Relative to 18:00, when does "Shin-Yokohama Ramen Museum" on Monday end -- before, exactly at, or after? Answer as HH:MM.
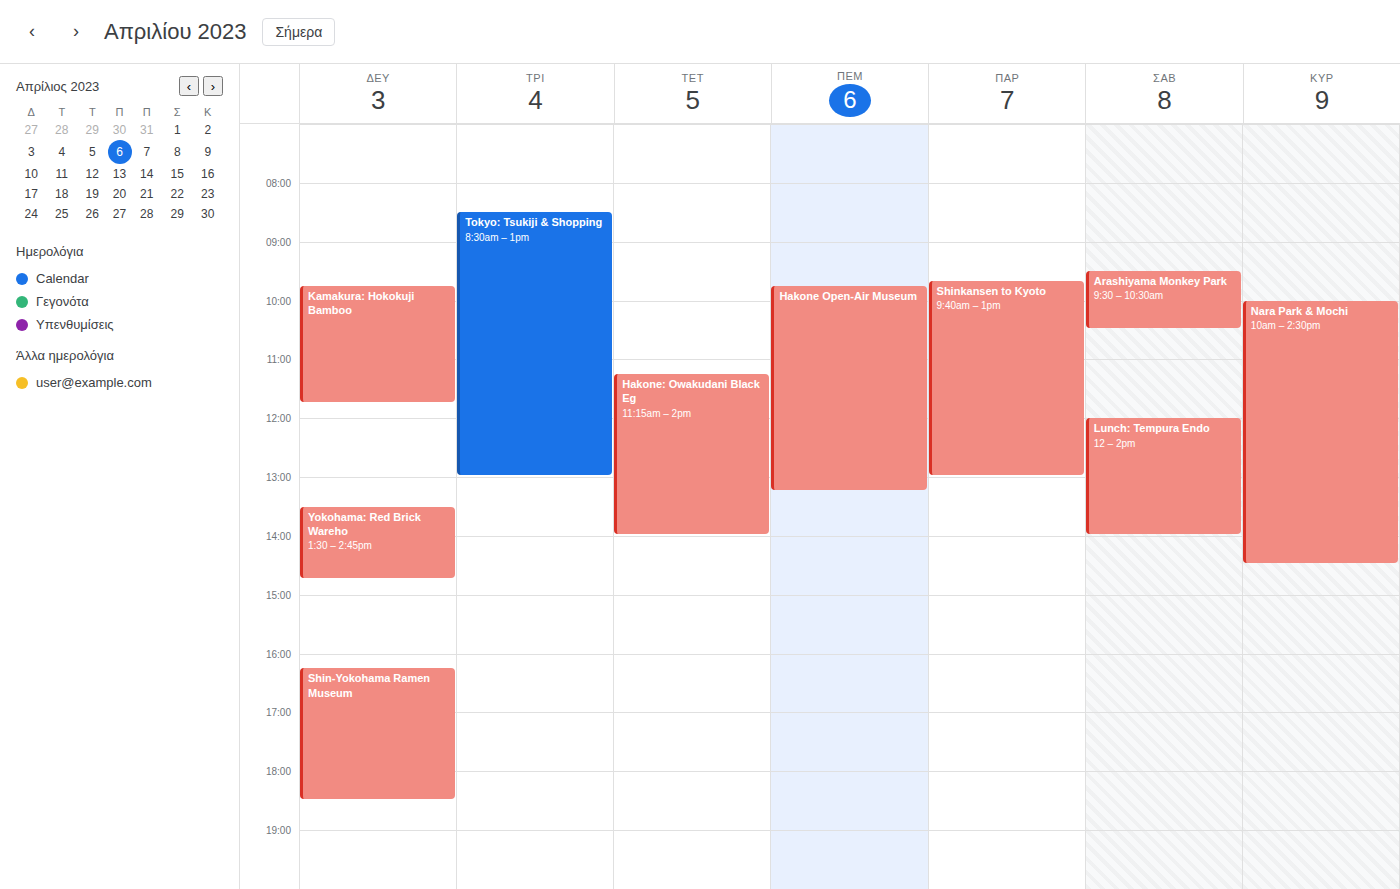
18:30 -- after 18:00, 30 minutes below the 18:00 line.